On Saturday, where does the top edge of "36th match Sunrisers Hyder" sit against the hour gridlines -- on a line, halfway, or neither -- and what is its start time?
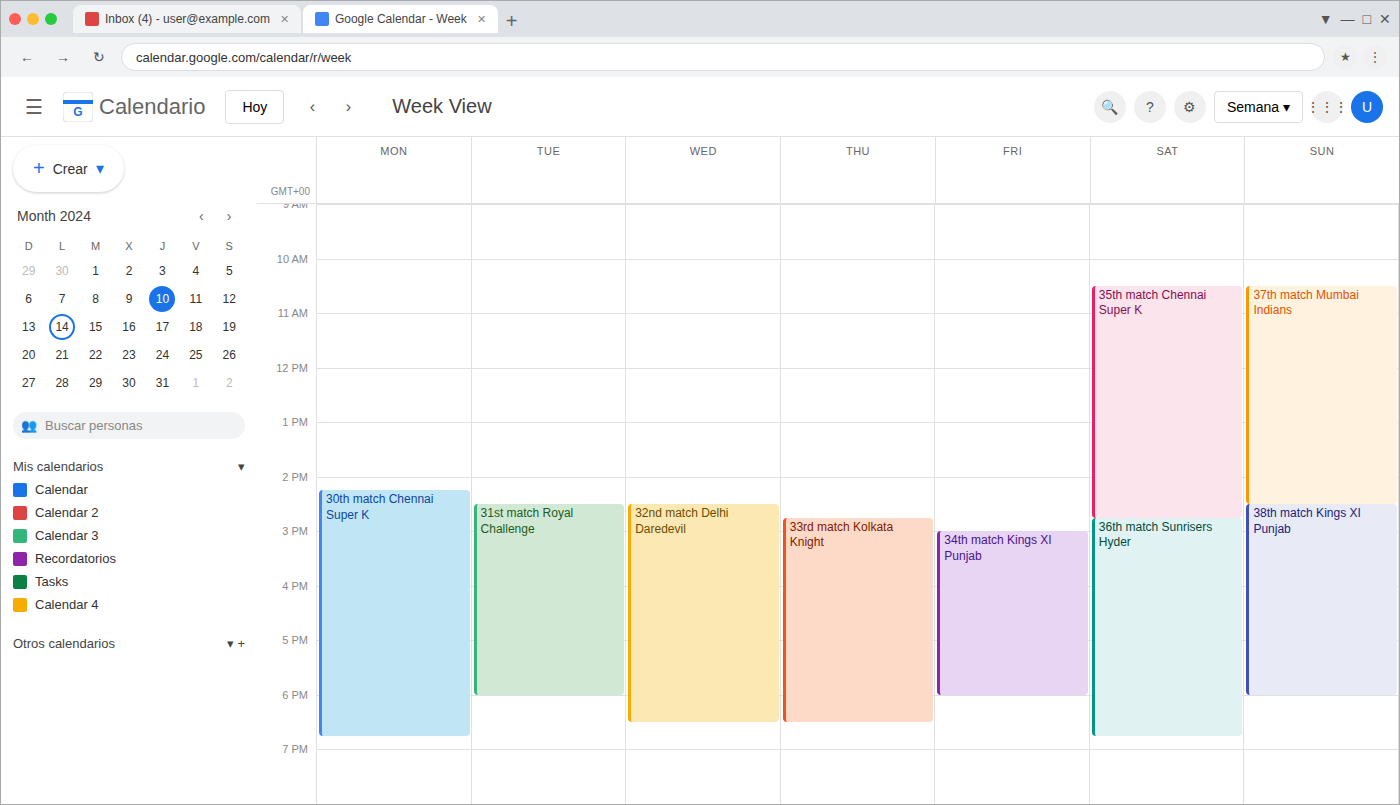
2:45 PM -- neither: three quarters of the way from the 2 PM line to the 3 PM line.